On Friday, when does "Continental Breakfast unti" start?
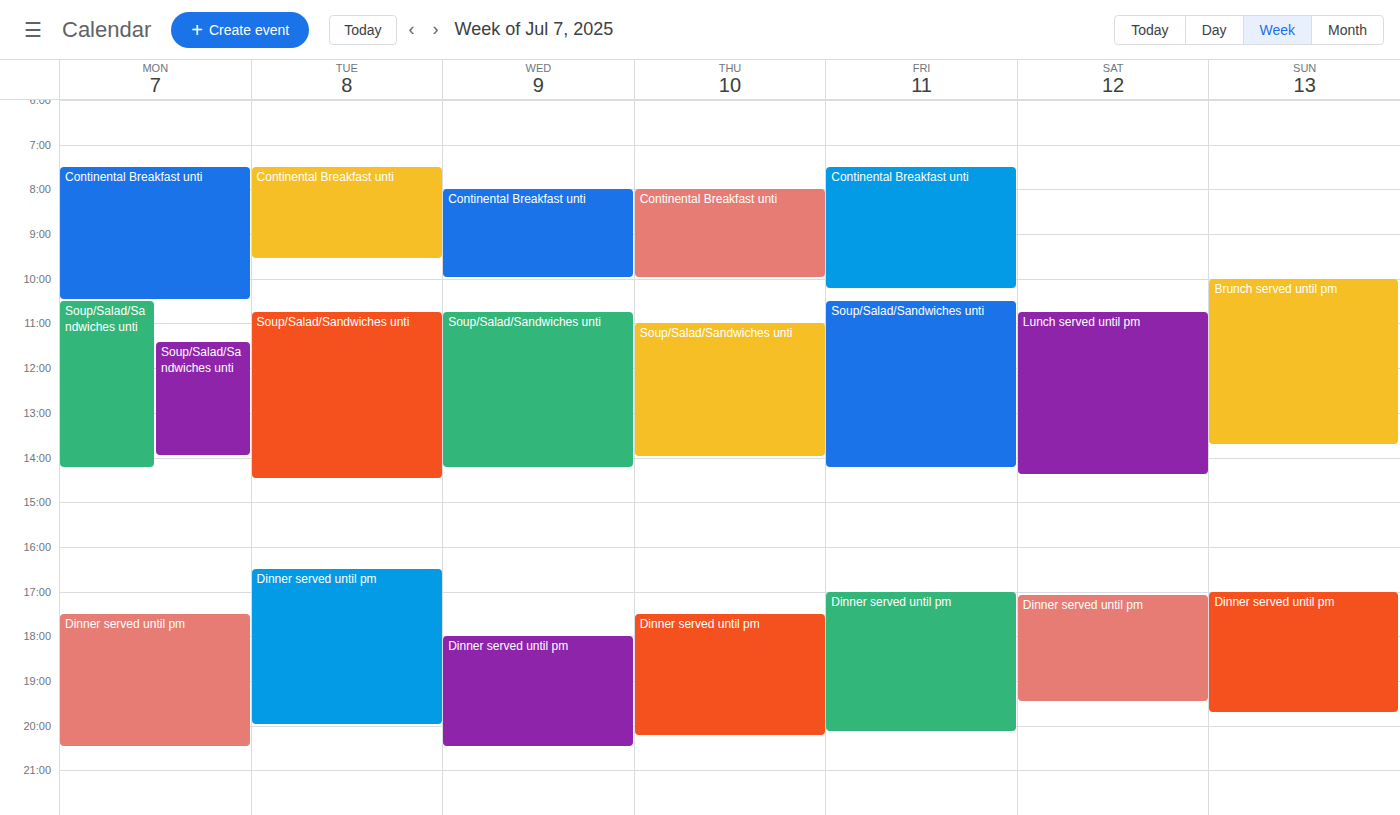
7:30 AM